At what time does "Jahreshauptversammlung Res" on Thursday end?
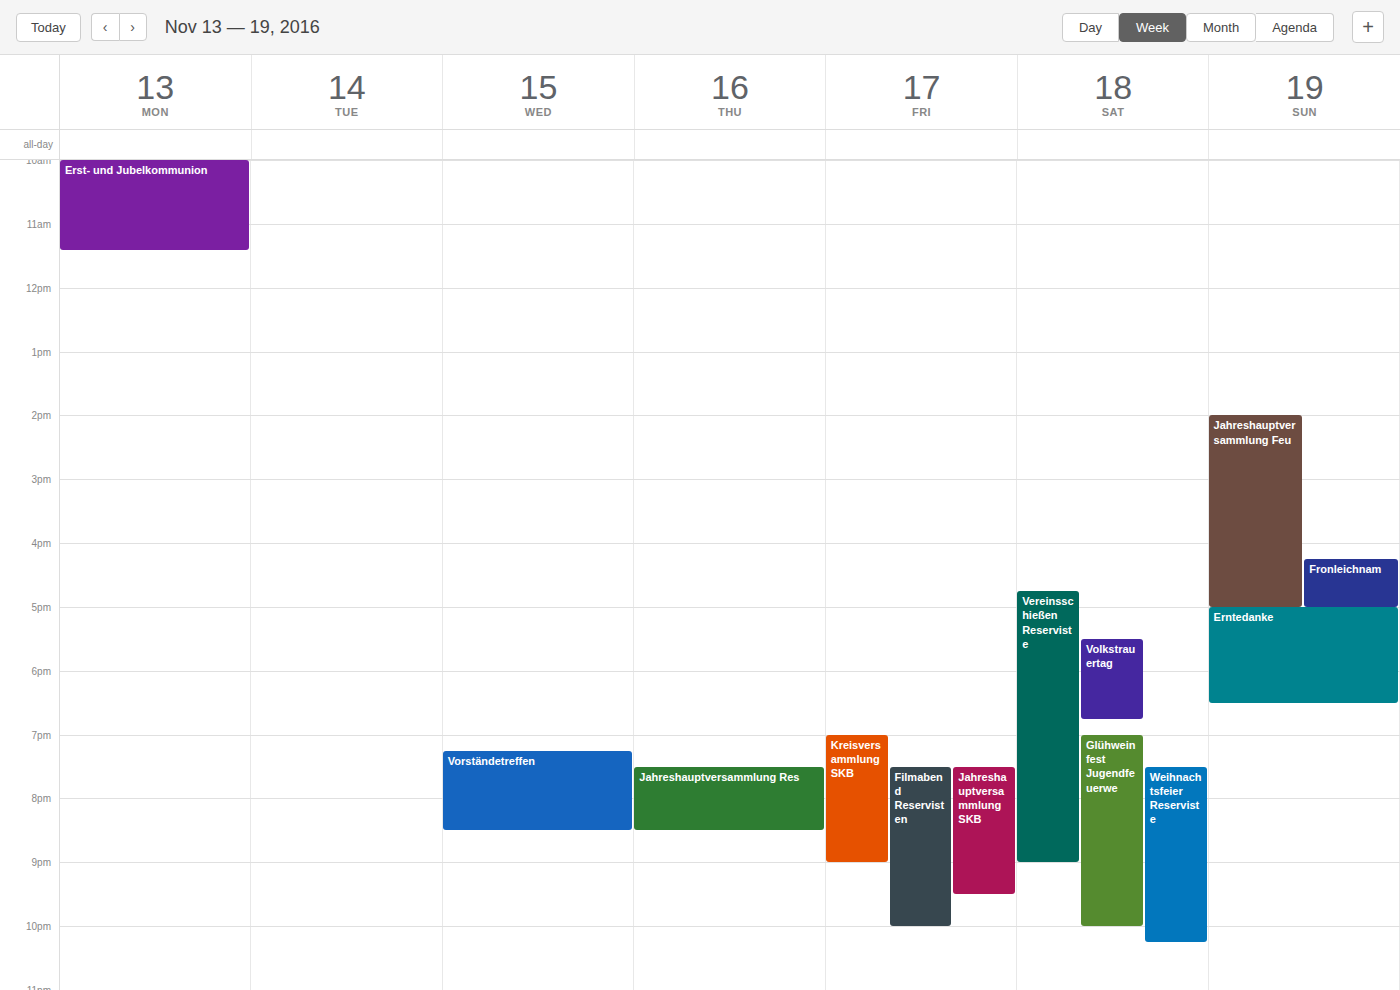
8:30 PM